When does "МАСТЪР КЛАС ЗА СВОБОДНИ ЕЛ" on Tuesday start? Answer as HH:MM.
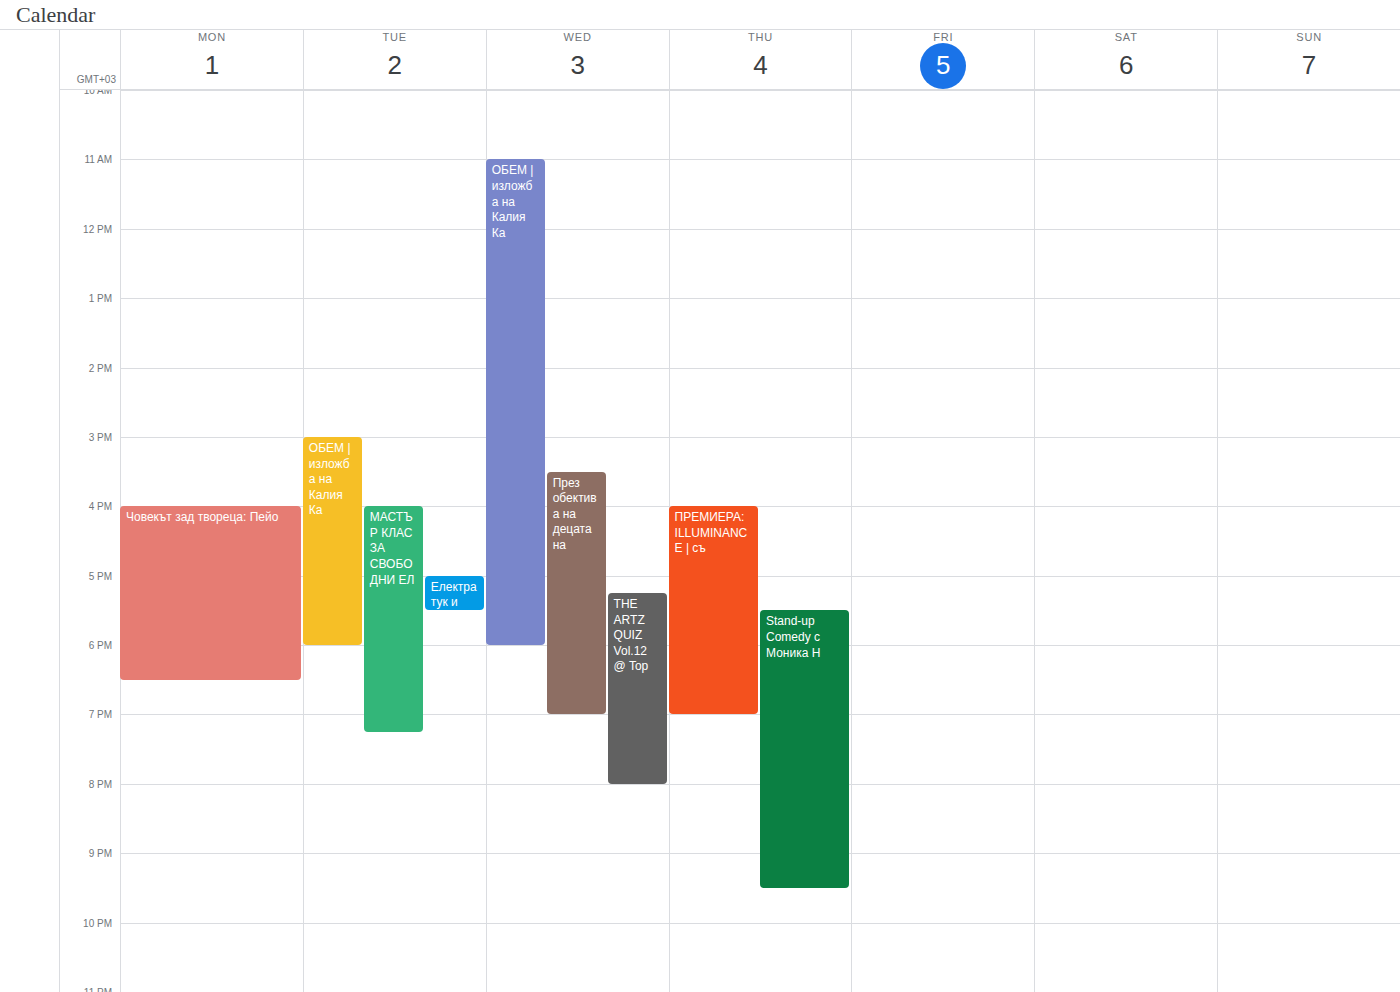
16:00